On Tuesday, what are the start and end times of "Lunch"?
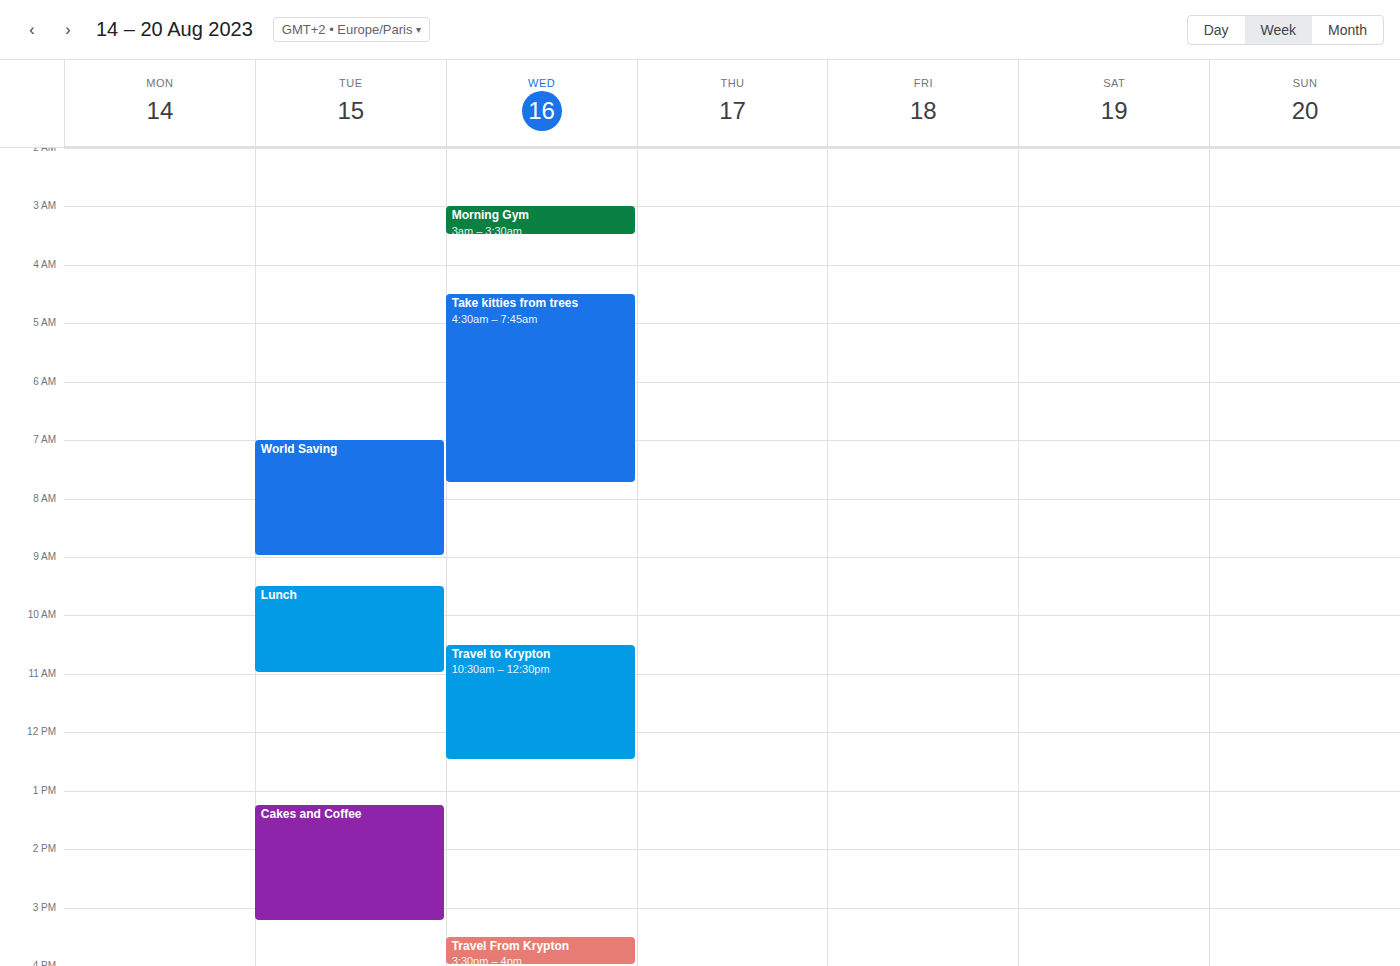
9:30 AM to 11:00 AM